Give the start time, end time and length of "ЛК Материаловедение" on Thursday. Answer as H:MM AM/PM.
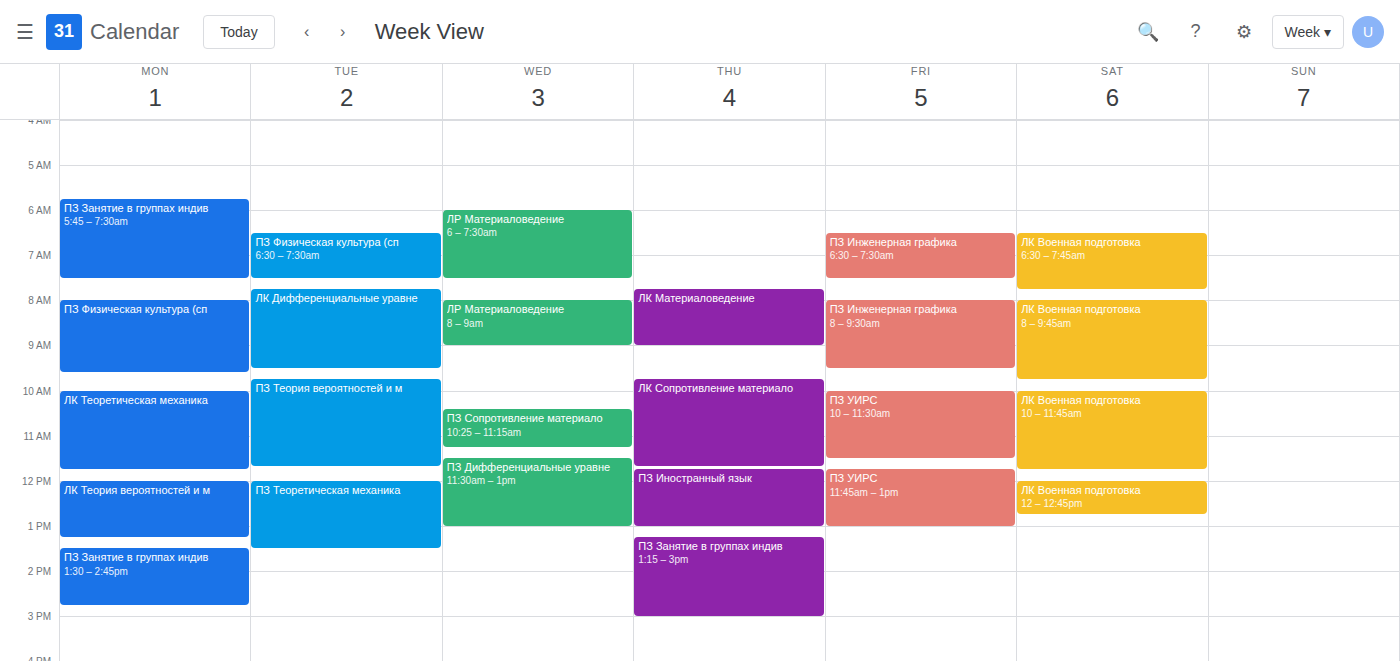
7:45 AM to 9:00 AM, 1 hour 15 minutes